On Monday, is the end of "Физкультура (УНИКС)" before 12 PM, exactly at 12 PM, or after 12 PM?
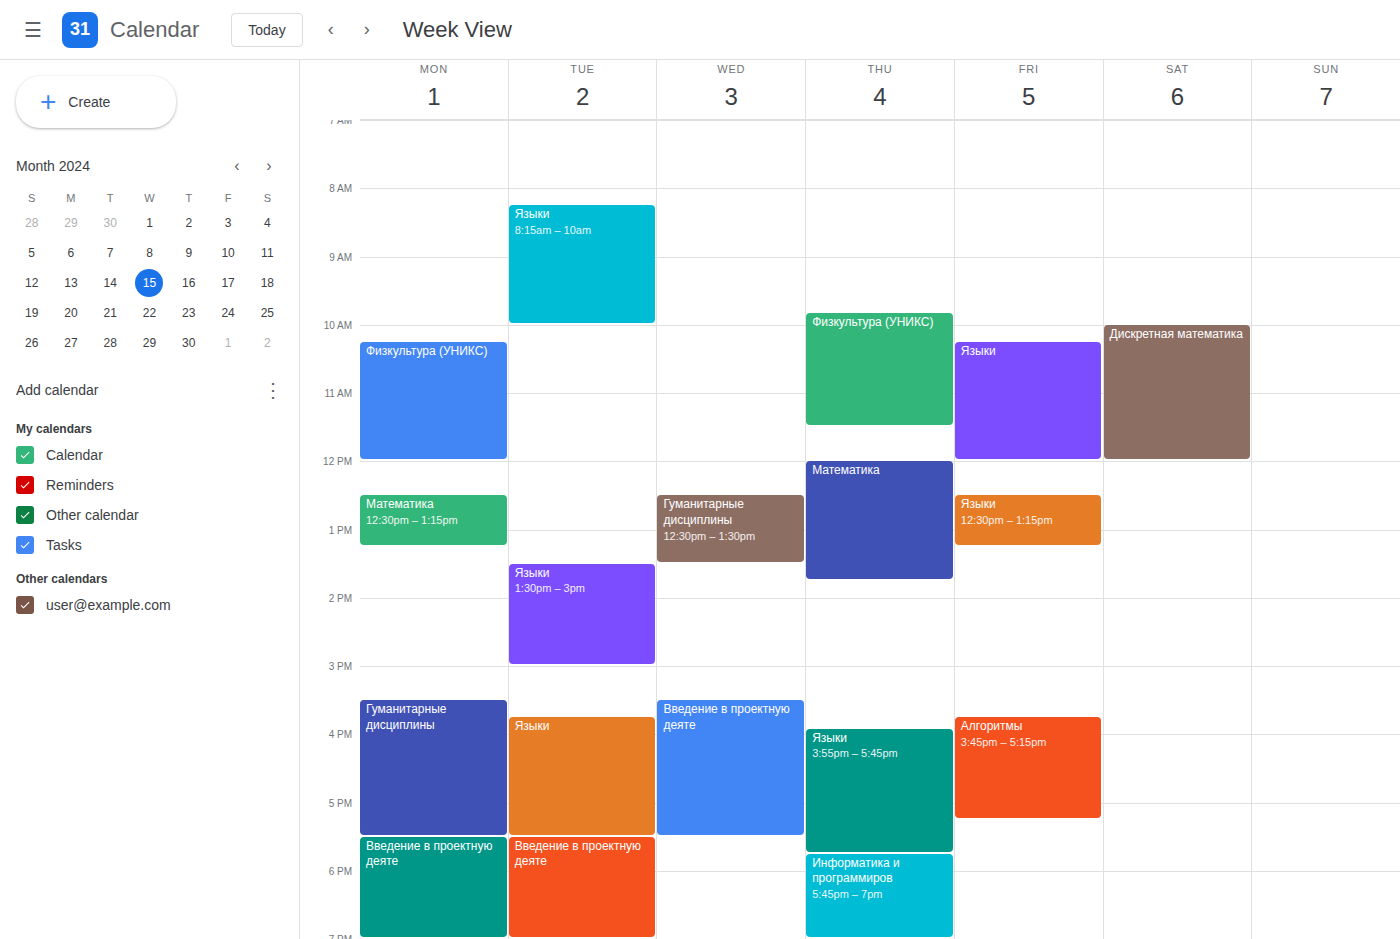
12:00 PM -- exactly at 12 PM, on the 12 PM line.